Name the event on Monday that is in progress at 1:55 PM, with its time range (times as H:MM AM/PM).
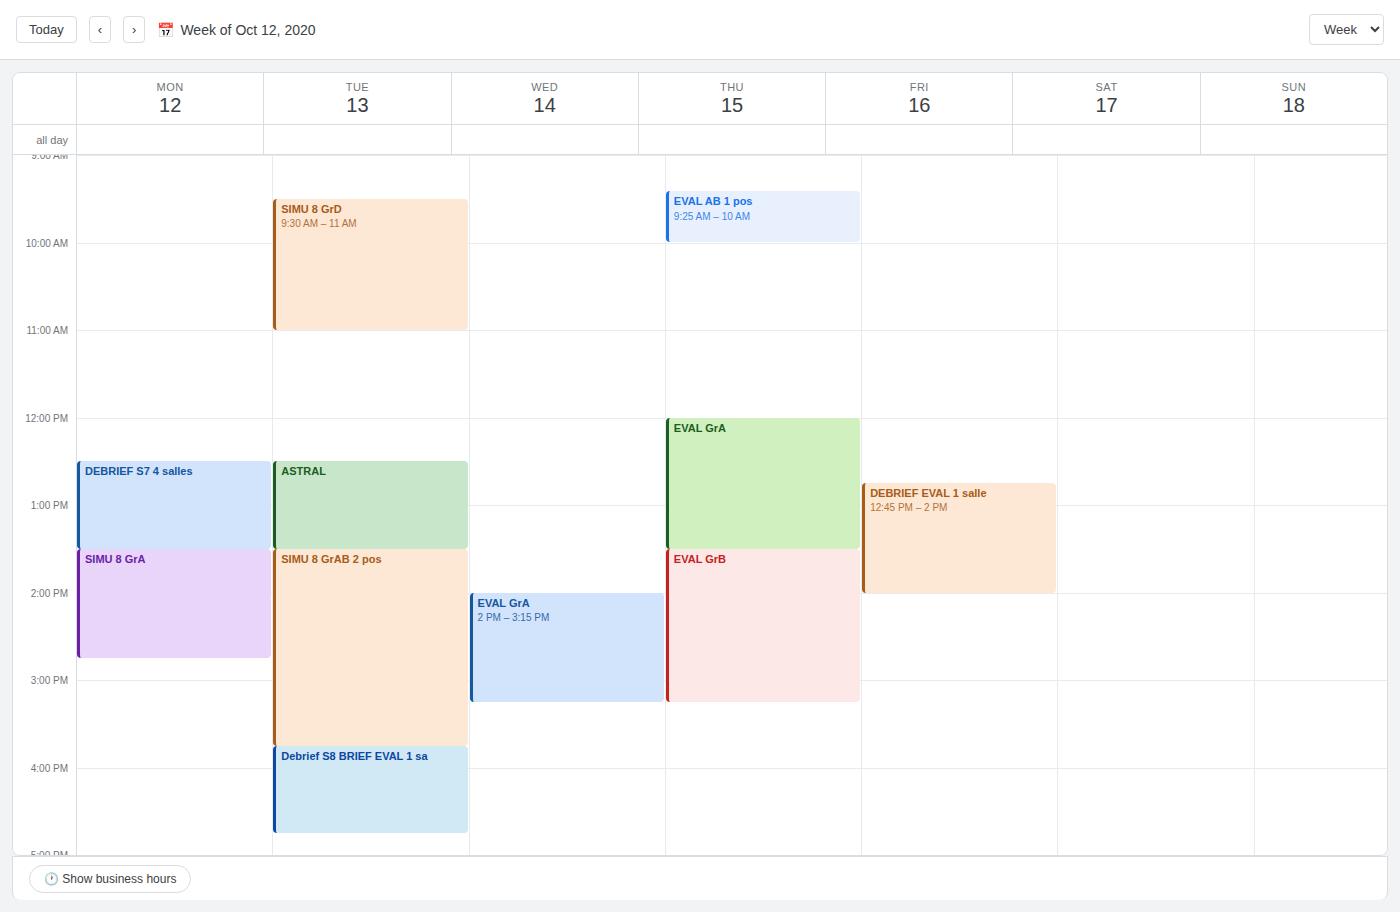
"SIMU 8 GrA", 1:30 PM to 2:45 PM